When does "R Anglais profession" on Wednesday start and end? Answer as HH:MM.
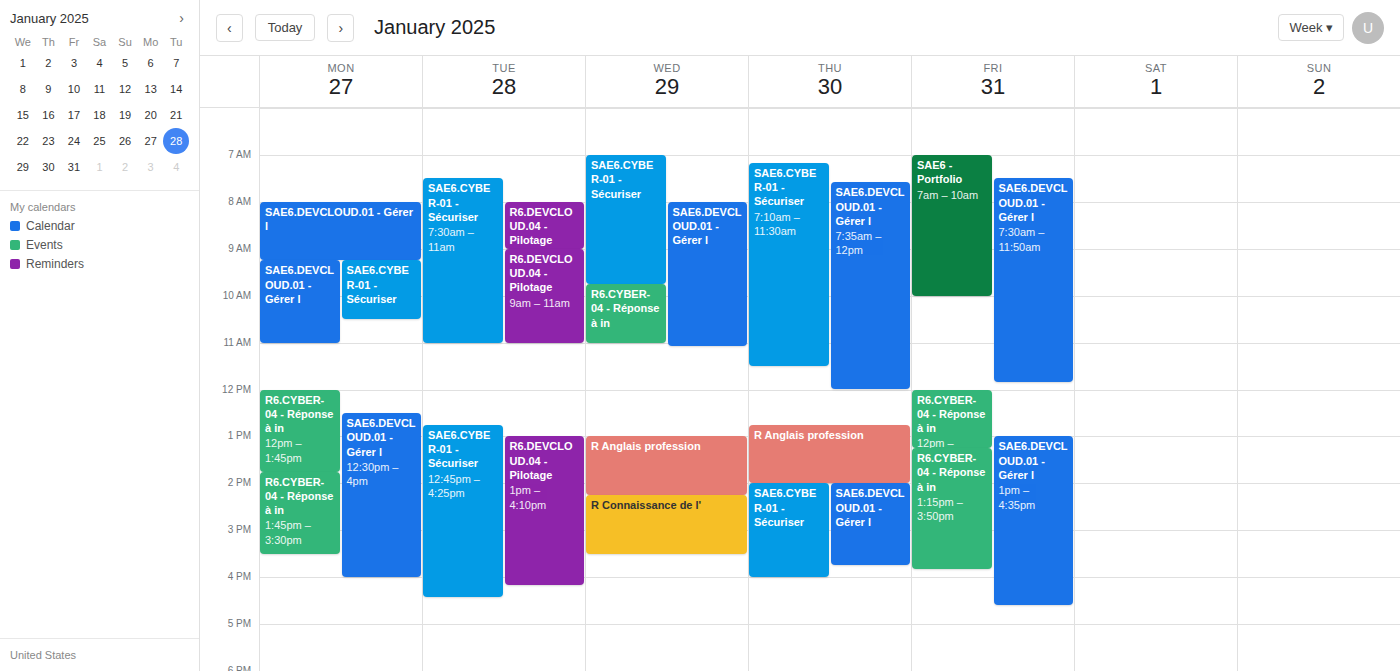
13:00 to 14:15